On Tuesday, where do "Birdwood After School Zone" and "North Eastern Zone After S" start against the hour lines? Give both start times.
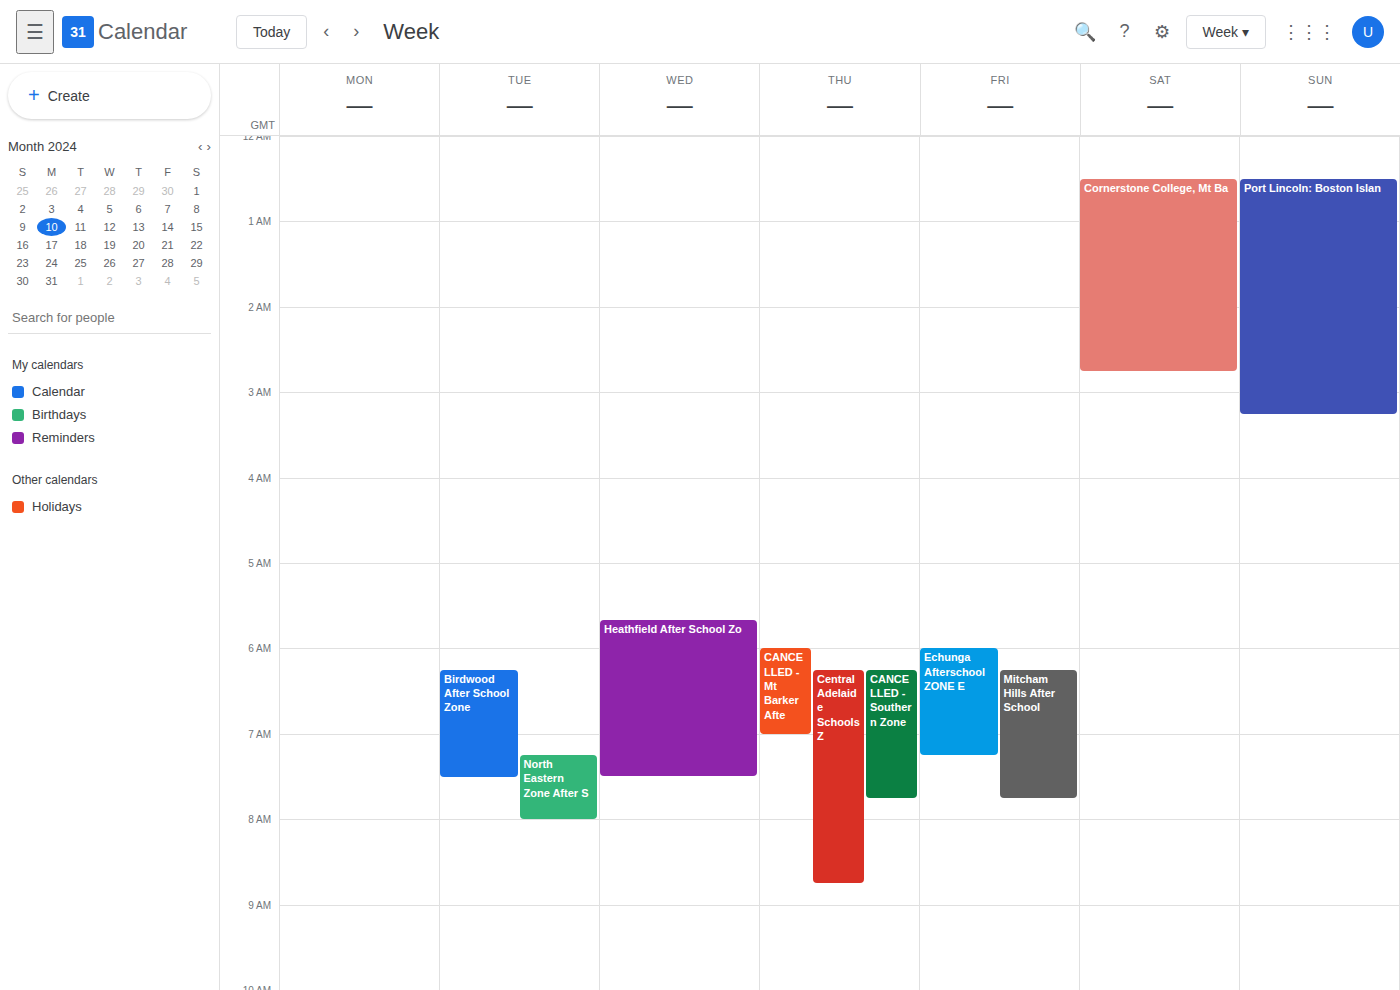
"Birdwood After School Zone": 6:15 AM, neither: a quarter of the way from the 6 AM line to the 7 AM line. "North Eastern Zone After S": 7:15 AM, neither: a quarter of the way from the 7 AM line to the 8 AM line.